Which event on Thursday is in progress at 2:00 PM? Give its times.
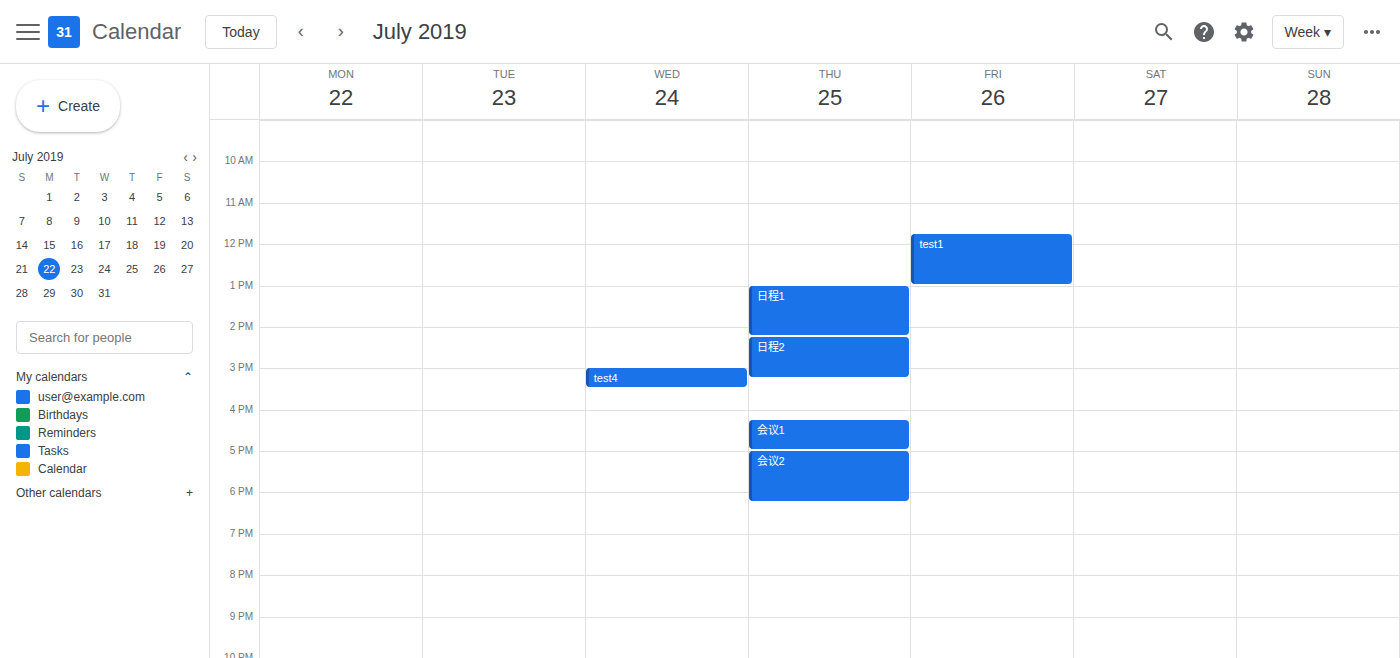
"日程1", 1:00 PM to 2:15 PM